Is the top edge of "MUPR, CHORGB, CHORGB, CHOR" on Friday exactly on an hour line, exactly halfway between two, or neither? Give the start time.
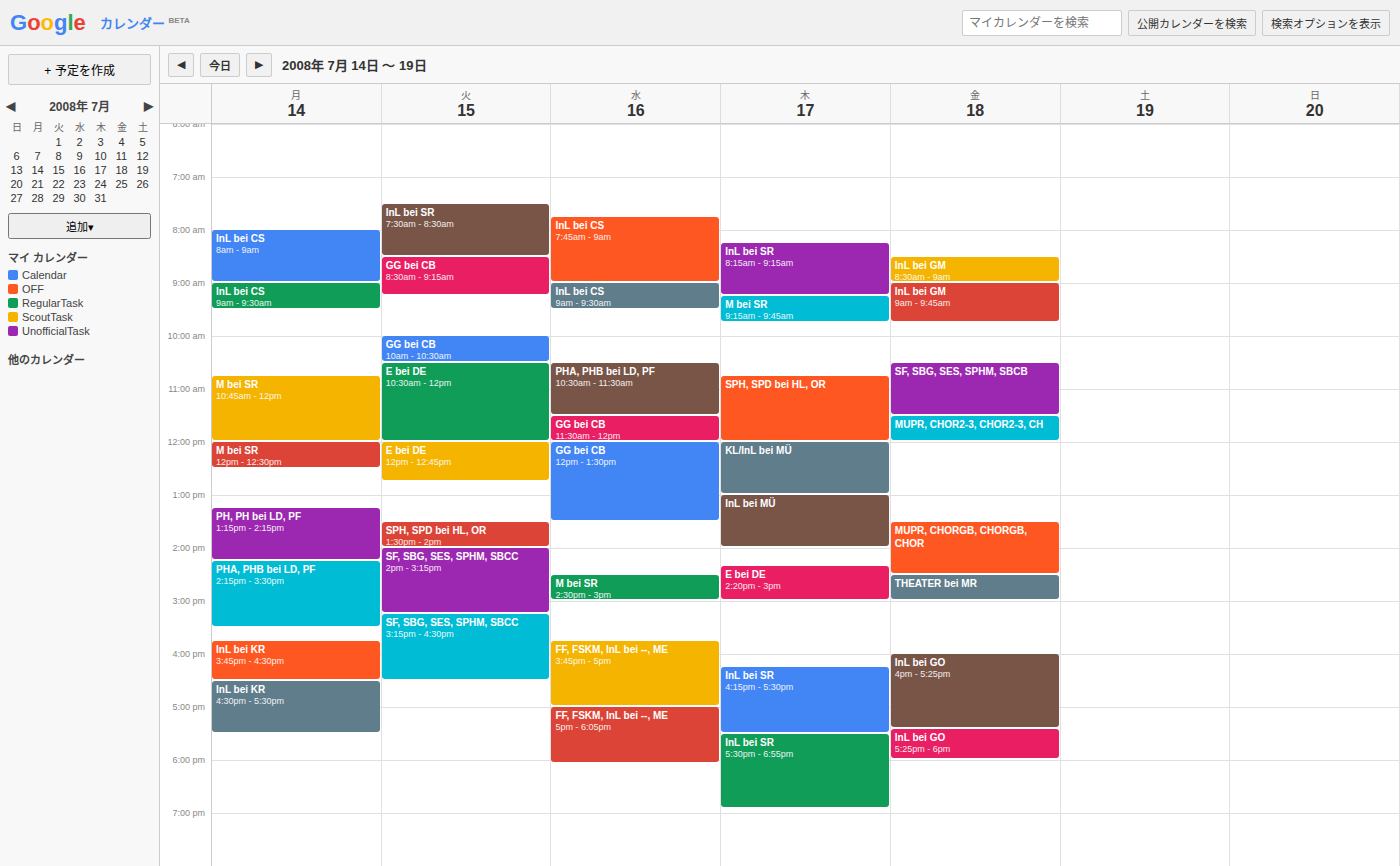
1:30 PM -- halfway between the 1 PM and 2 PM lines.